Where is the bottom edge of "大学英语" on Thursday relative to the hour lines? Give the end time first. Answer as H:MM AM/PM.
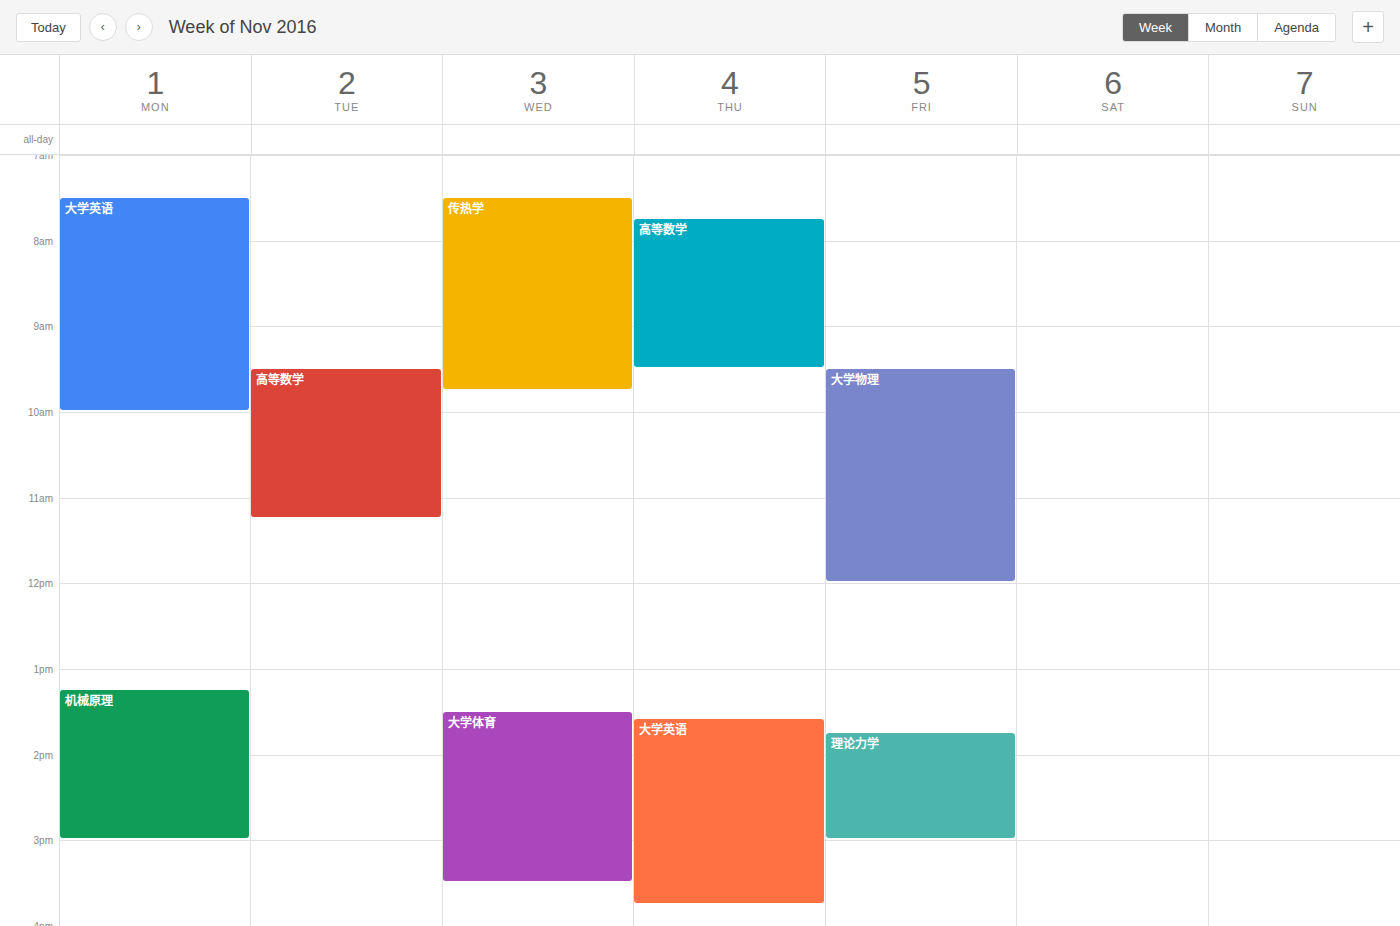
3:45 PM -- neither: three quarters of the way from the 3 PM line to the 4 PM line.